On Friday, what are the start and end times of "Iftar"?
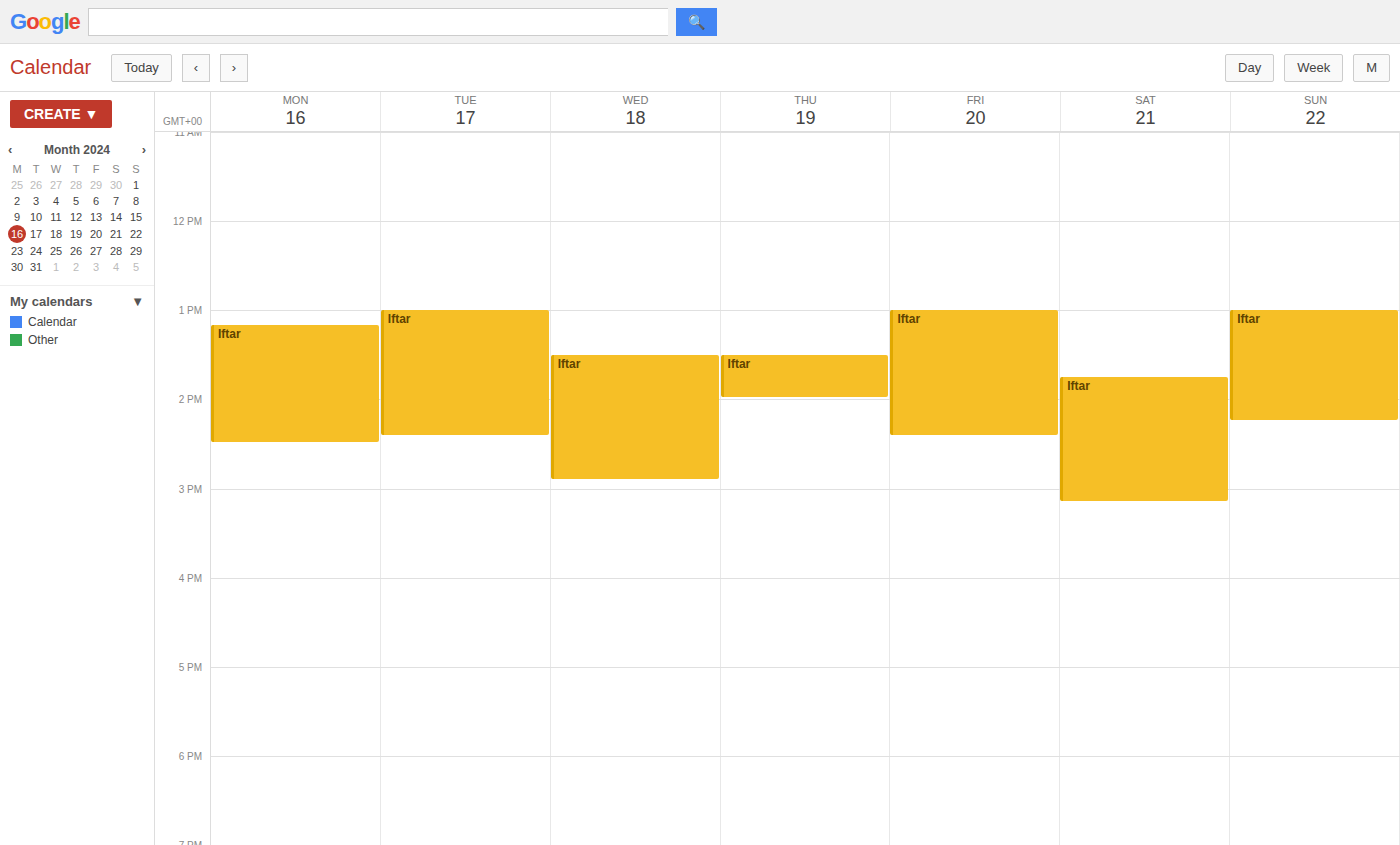
1:00 PM to 2:25 PM